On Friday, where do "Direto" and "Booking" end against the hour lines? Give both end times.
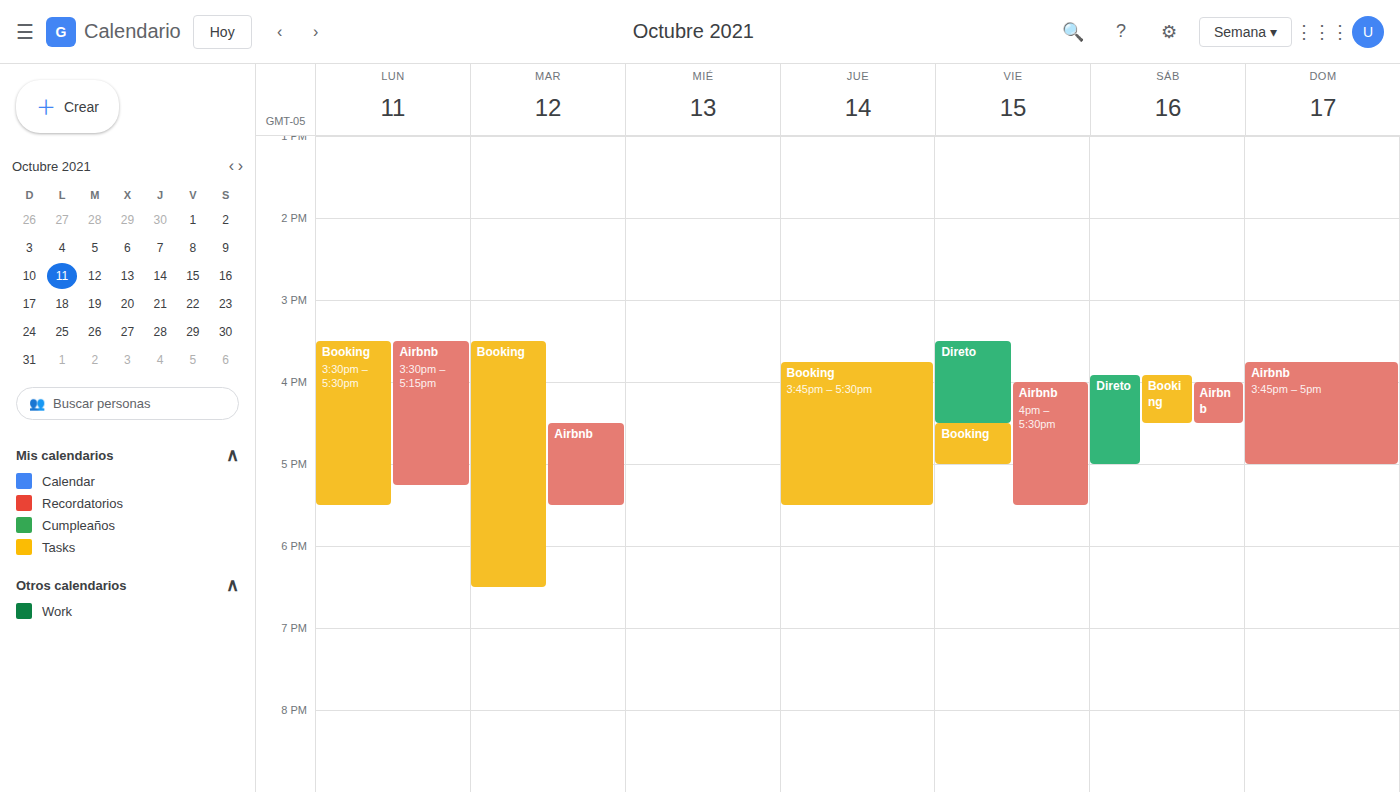
"Direto": 16:30, halfway between the 16:00 and 17:00 lines. "Booking": 17:00, exactly on the 17:00 line.